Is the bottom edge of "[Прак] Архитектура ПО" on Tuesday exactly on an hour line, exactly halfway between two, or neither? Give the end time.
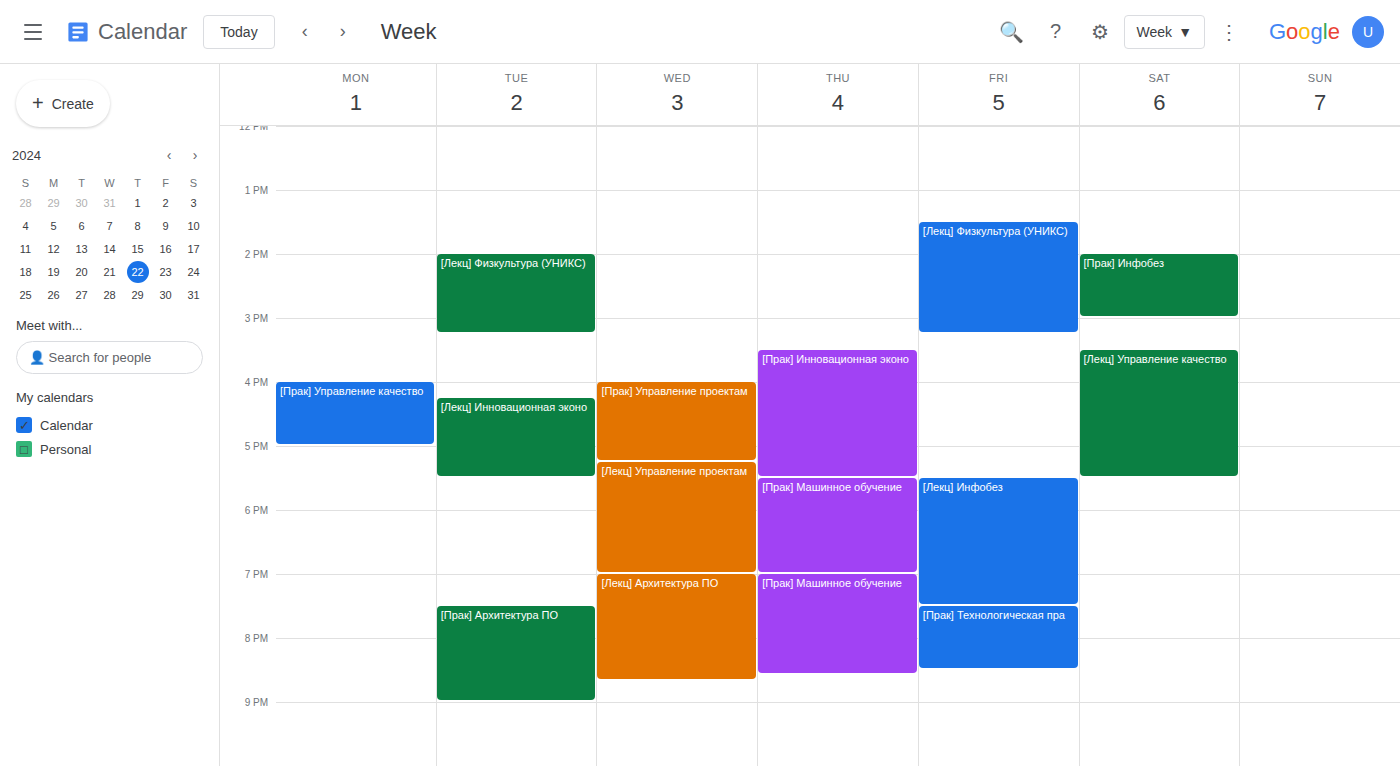
21:00 -- exactly on the 21:00 line.